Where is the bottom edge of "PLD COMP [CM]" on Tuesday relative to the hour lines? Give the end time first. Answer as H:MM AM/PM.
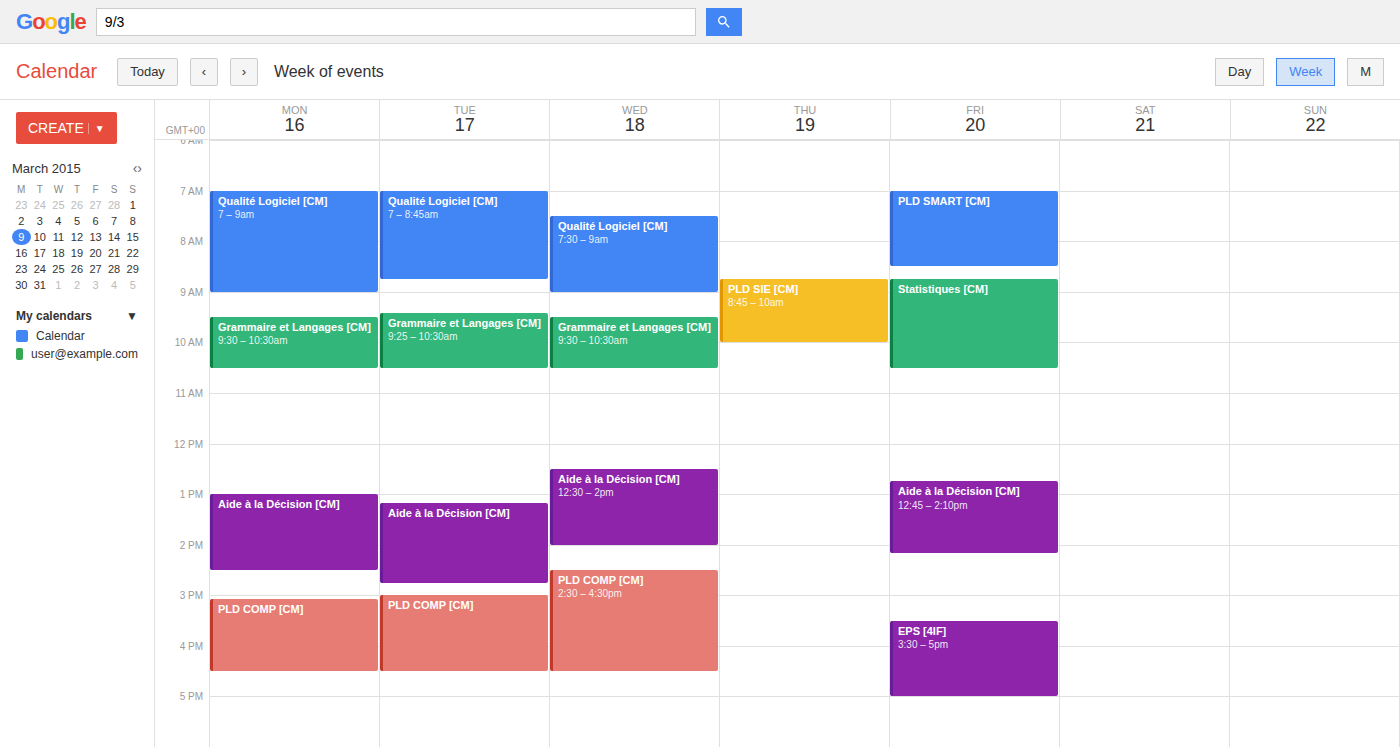
4:30 PM -- halfway between the 4 PM and 5 PM lines.